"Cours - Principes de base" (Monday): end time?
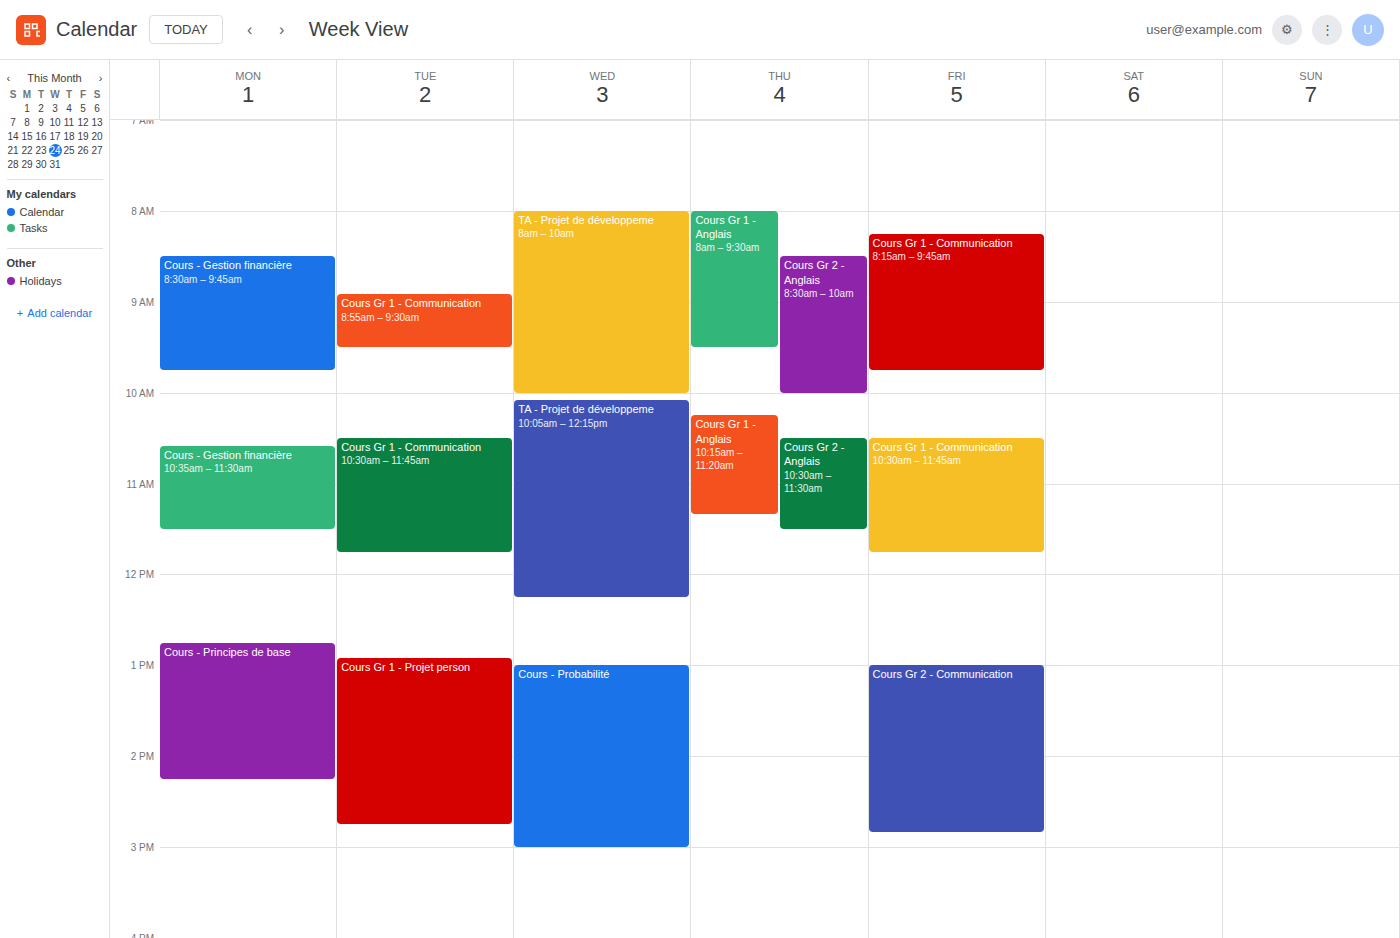
2:15 PM